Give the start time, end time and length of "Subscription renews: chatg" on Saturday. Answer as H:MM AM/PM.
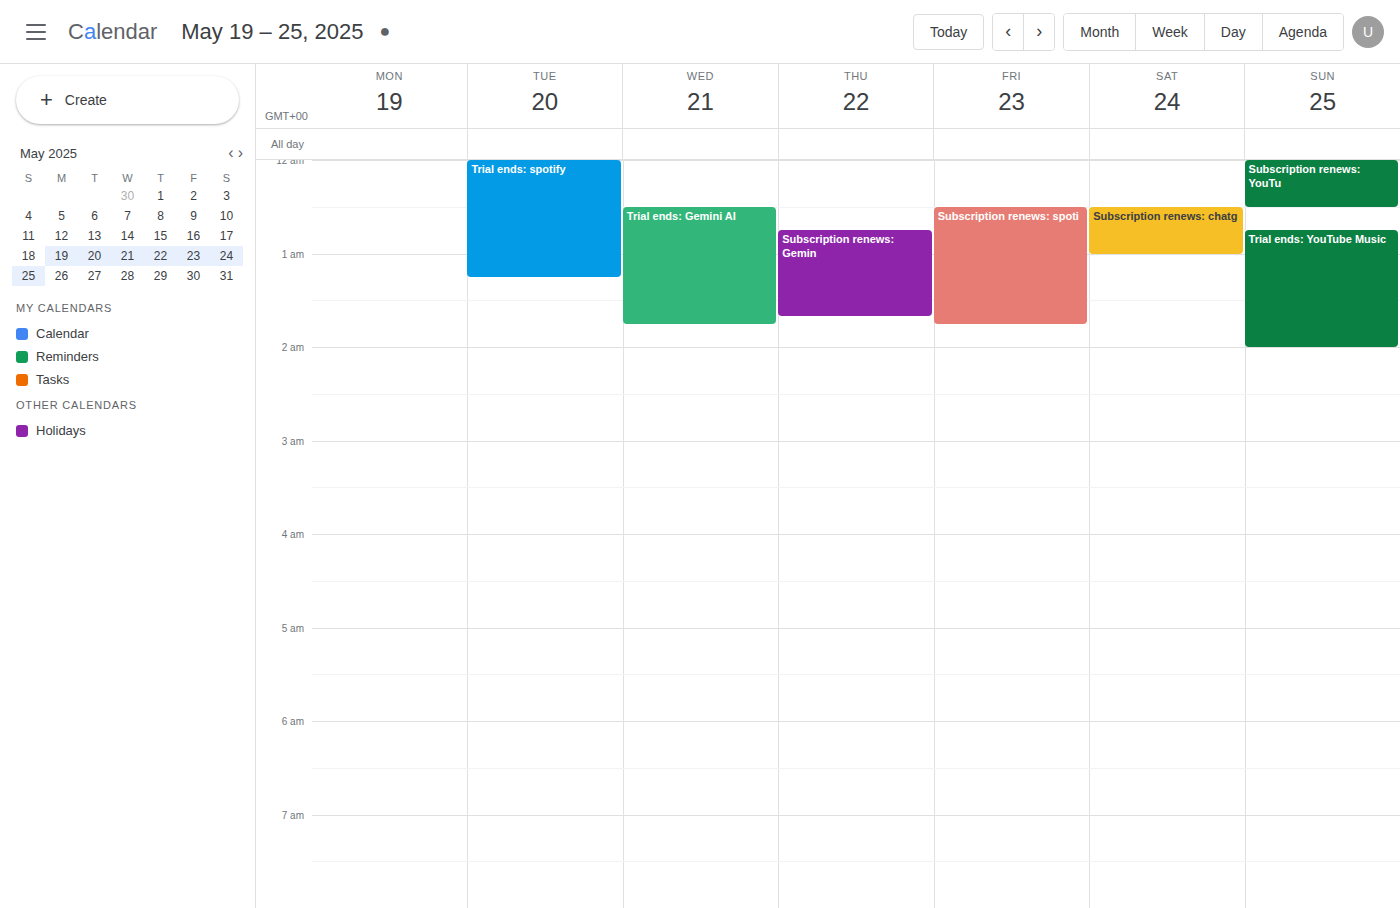
12:30 AM to 1:00 AM, 30 minutes